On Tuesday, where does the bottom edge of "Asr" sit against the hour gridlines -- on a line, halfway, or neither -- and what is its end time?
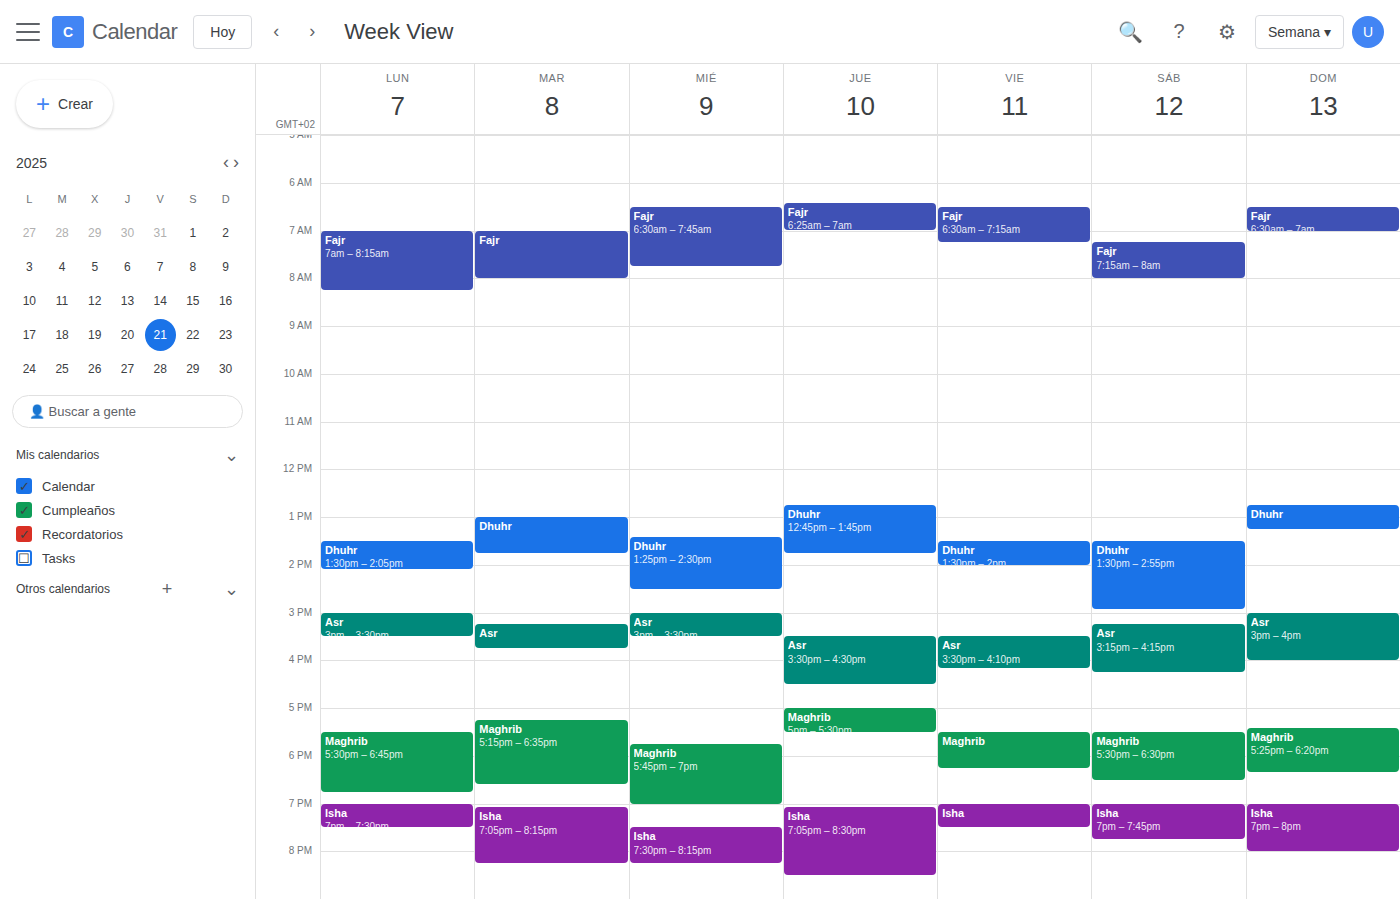
3:45 PM -- neither: three quarters of the way from the 3 PM line to the 4 PM line.